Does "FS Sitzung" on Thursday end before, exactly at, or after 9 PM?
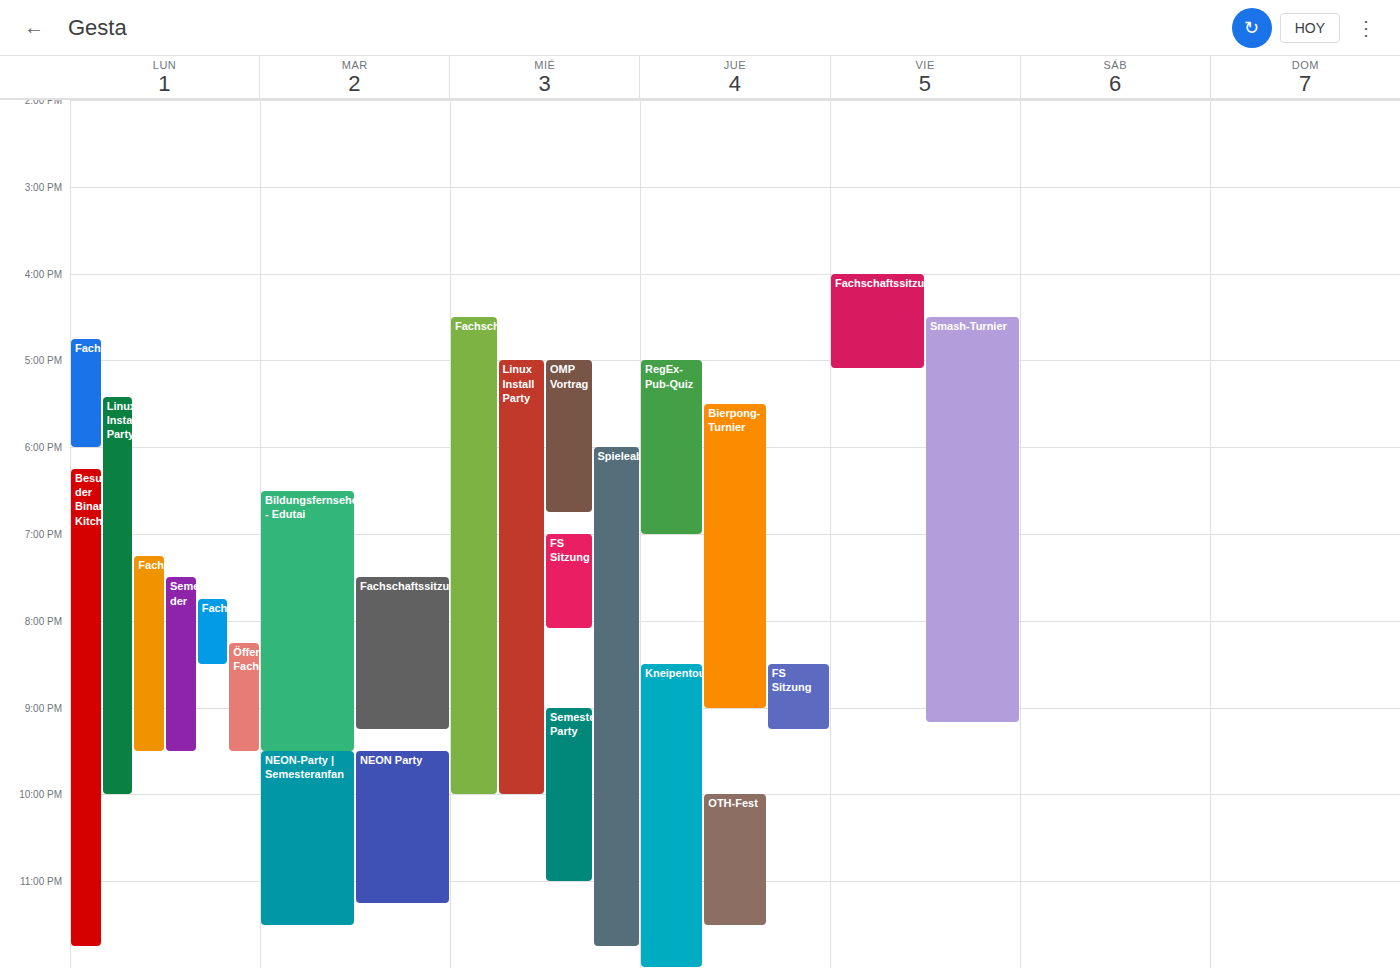
9:15 PM -- after 9 PM, 15 minutes below the 9 PM line.